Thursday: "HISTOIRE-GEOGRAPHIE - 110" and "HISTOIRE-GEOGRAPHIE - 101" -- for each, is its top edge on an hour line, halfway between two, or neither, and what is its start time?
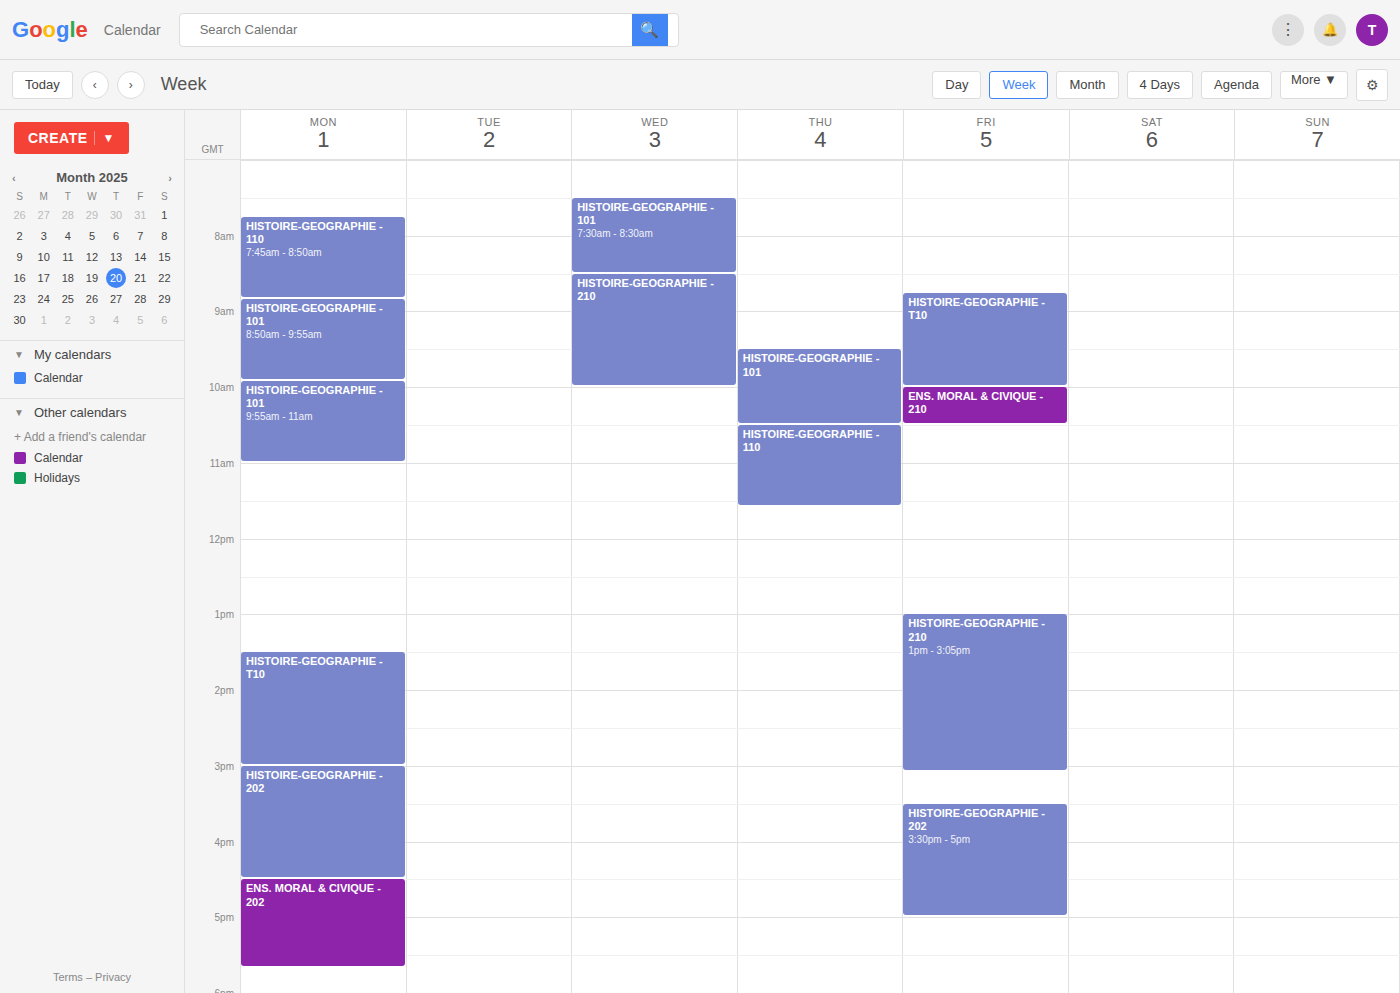
"HISTOIRE-GEOGRAPHIE - 110": 10:30 AM, halfway between the 10 AM and 11 AM lines. "HISTOIRE-GEOGRAPHIE - 101": 9:30 AM, halfway between the 9 AM and 10 AM lines.